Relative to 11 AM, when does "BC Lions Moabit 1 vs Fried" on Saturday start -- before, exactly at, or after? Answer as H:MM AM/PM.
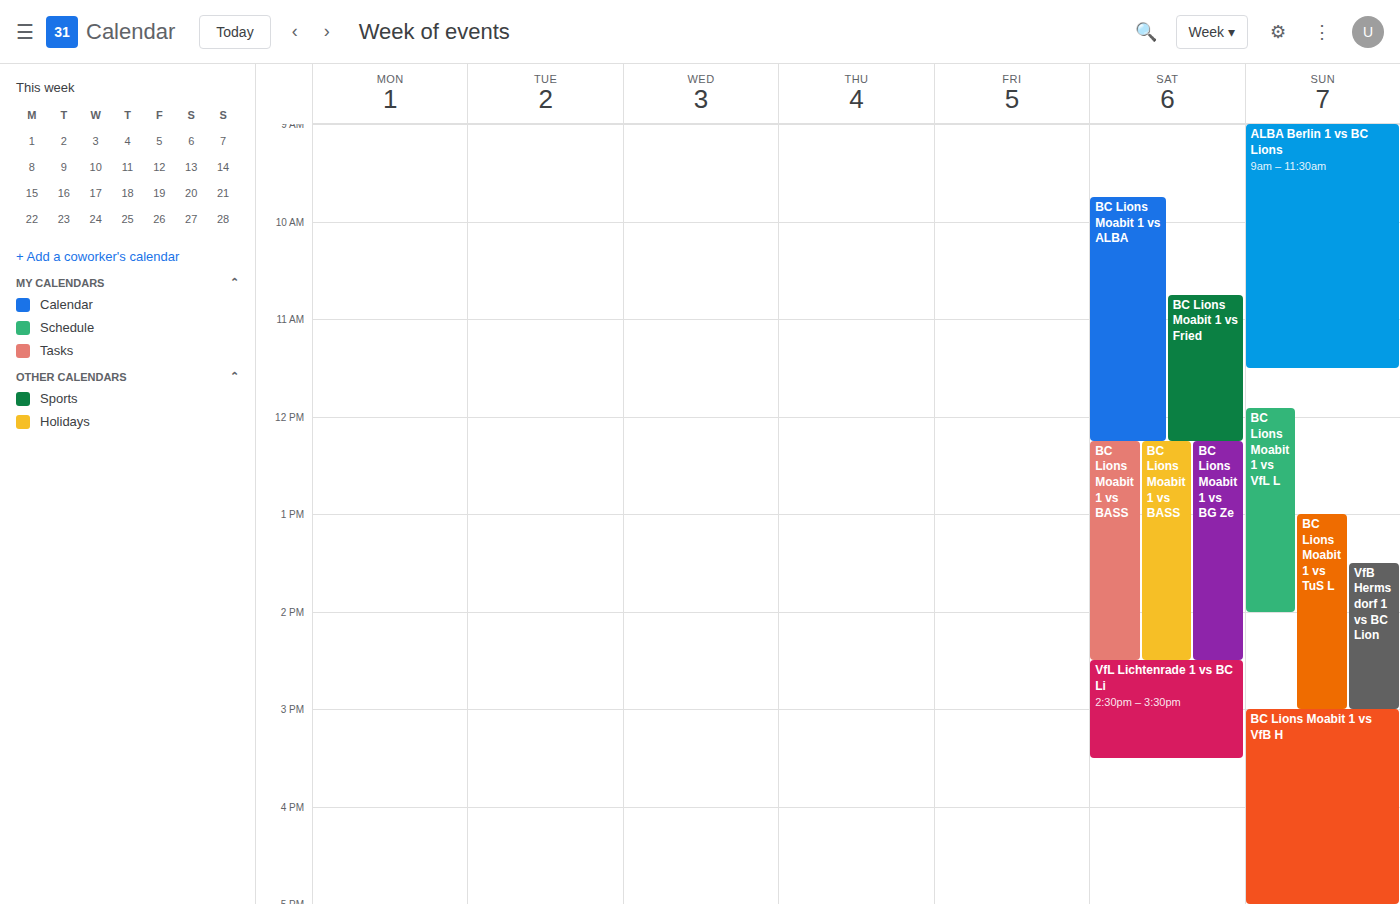
10:45 AM -- before 11 AM, 15 minutes above the 11 AM line.